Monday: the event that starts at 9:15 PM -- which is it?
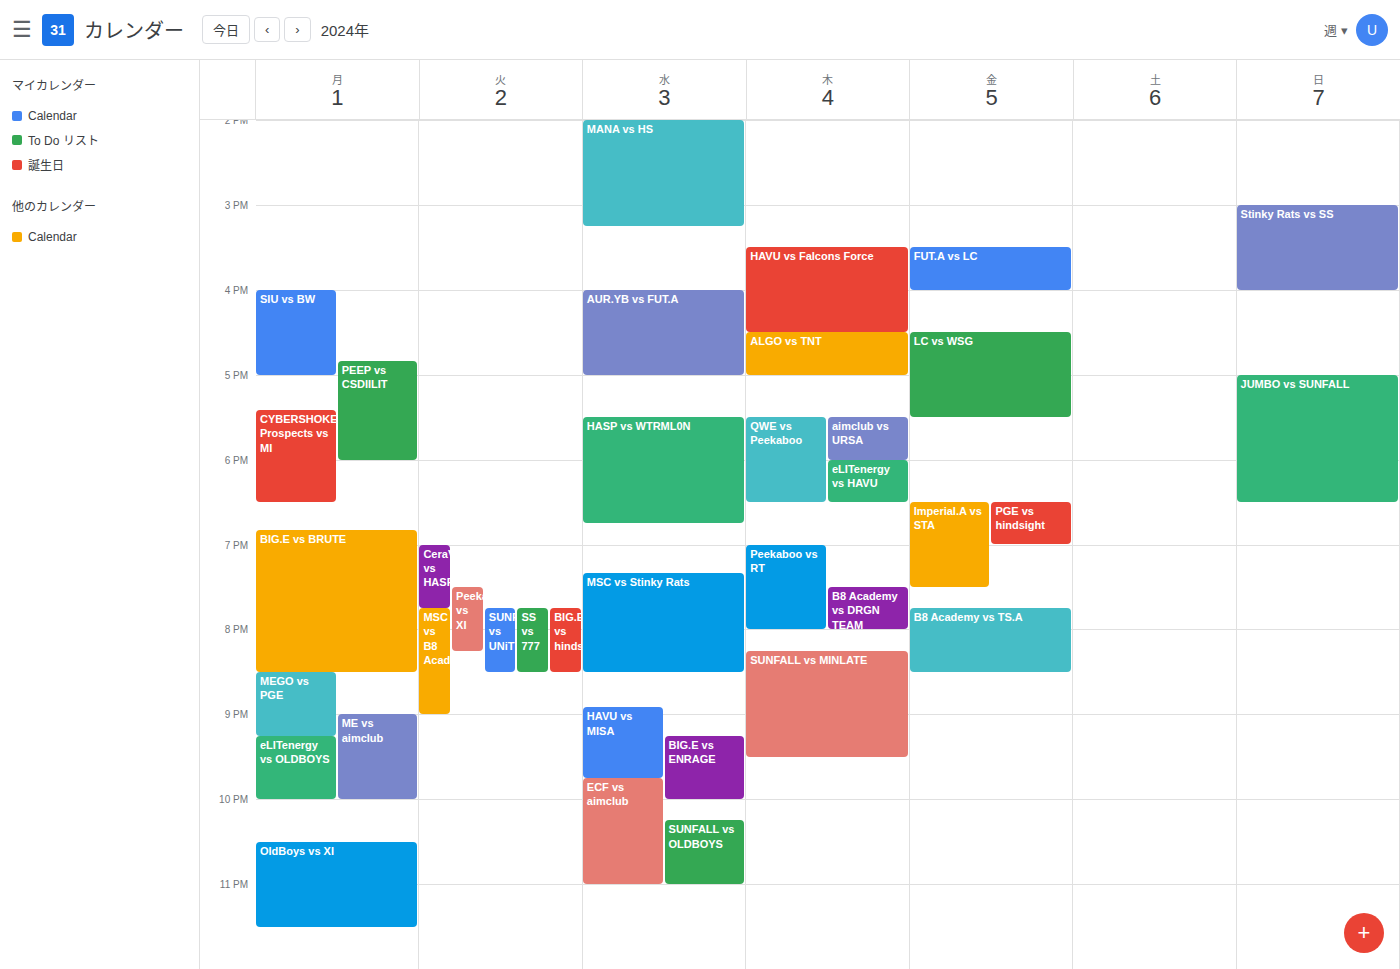
"eLITenergy vs OLDBOYS"